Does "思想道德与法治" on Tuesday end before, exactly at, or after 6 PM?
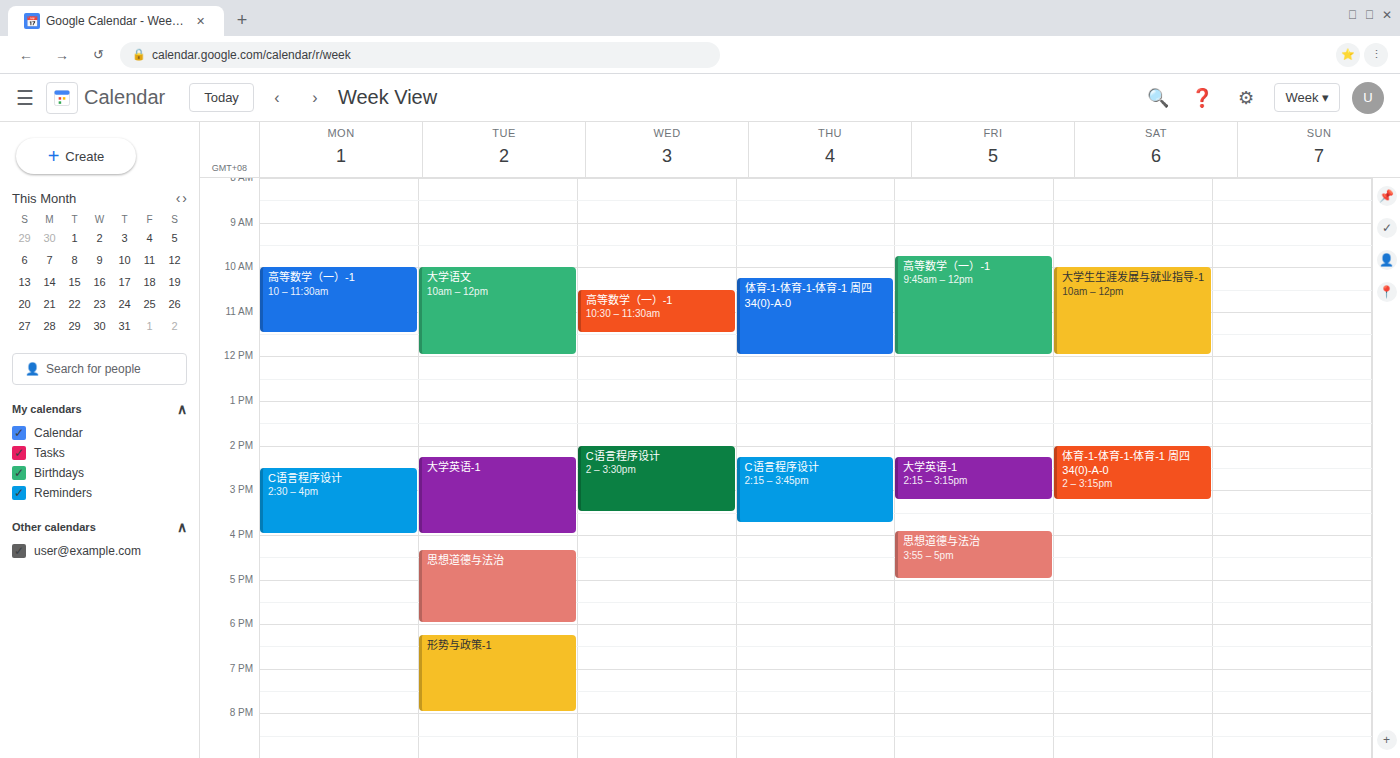
6:00 PM -- exactly at 6 PM, on the 6 PM line.